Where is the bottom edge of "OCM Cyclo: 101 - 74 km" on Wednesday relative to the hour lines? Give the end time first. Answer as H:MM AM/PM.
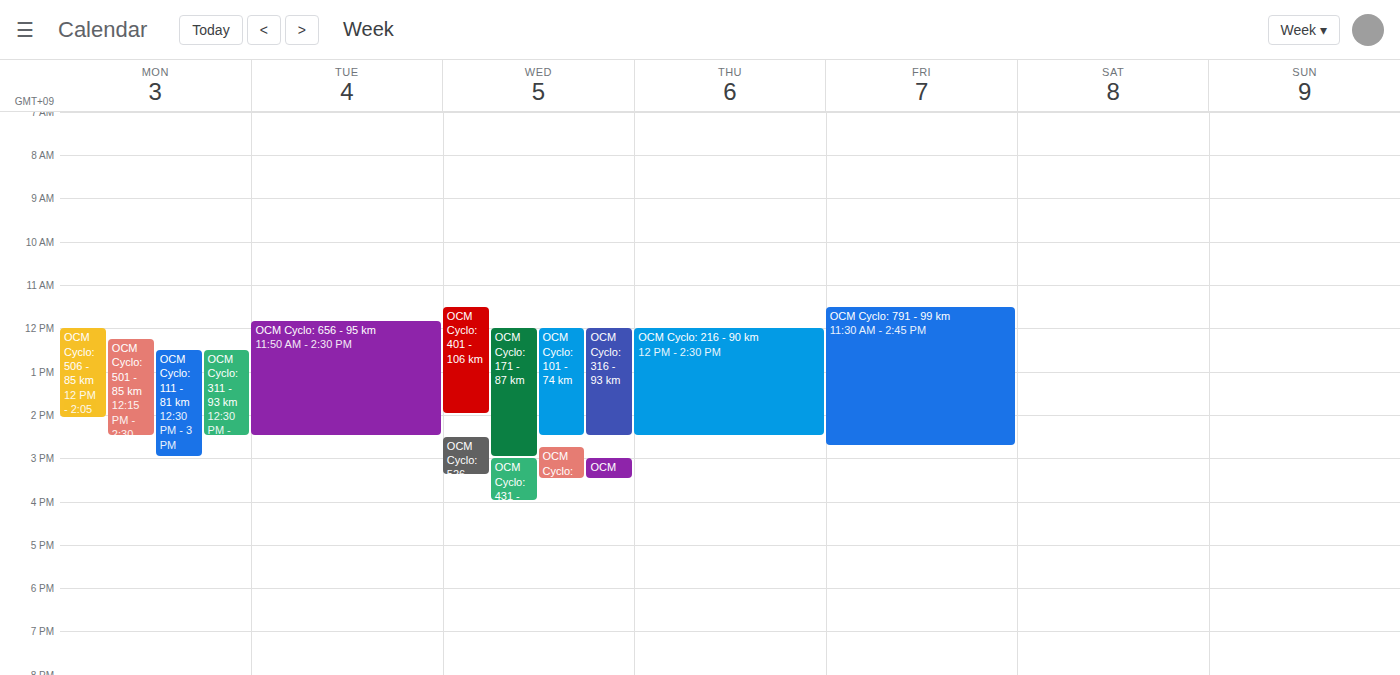
2:30 PM -- halfway between the 2 PM and 3 PM lines.